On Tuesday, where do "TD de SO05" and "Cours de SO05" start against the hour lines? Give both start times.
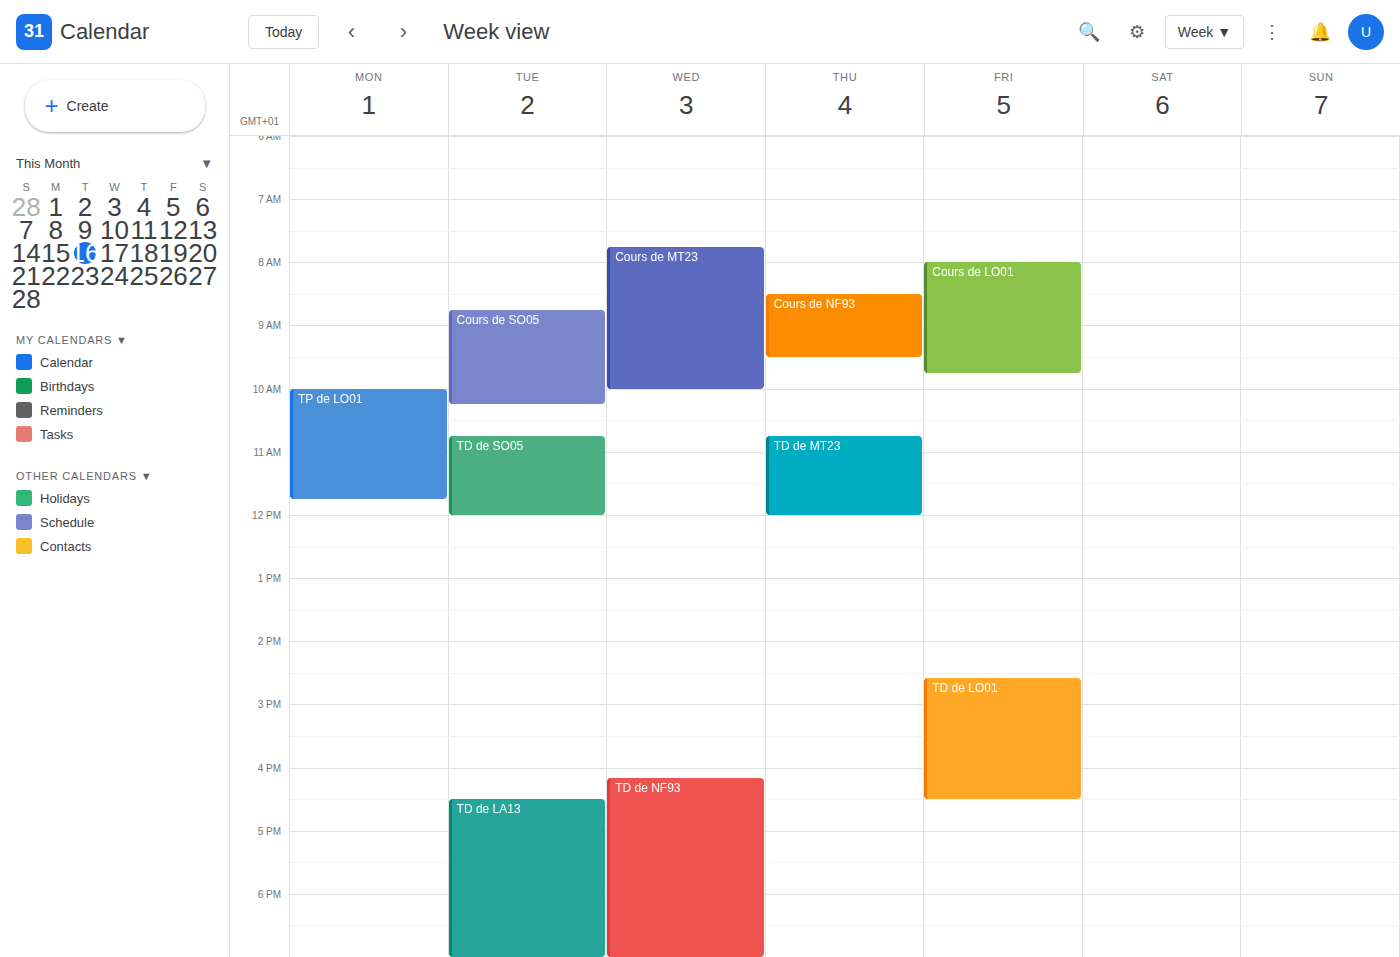
"TD de SO05": 10:45, neither: three quarters of the way from the 10:00 line to the 11:00 line. "Cours de SO05": 08:45, neither: three quarters of the way from the 08:00 line to the 09:00 line.